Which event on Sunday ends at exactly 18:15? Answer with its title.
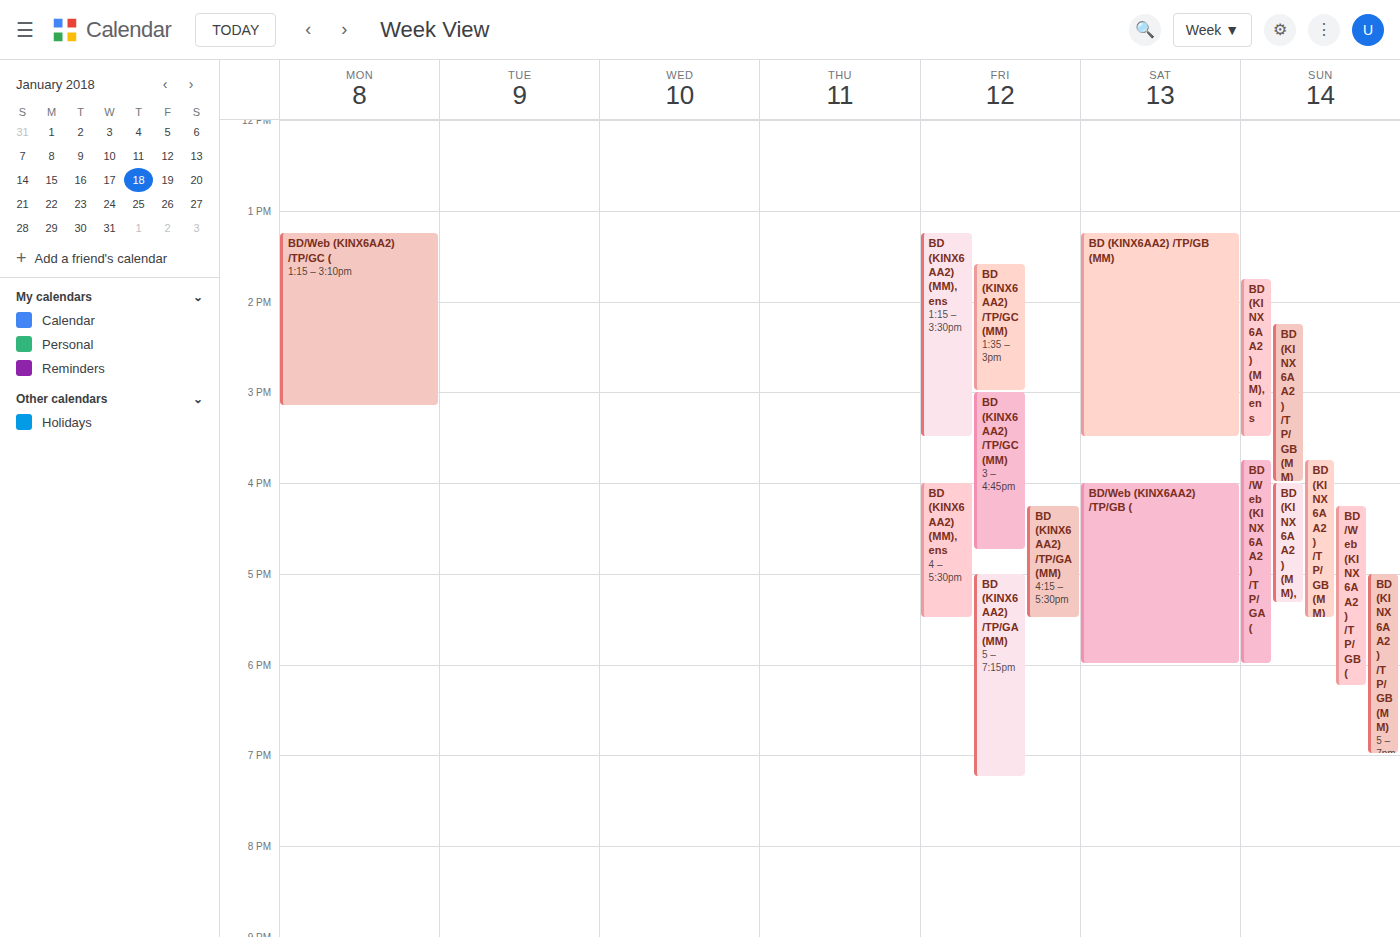
"BD/Web (KINX6AA2) /TP/GB ("